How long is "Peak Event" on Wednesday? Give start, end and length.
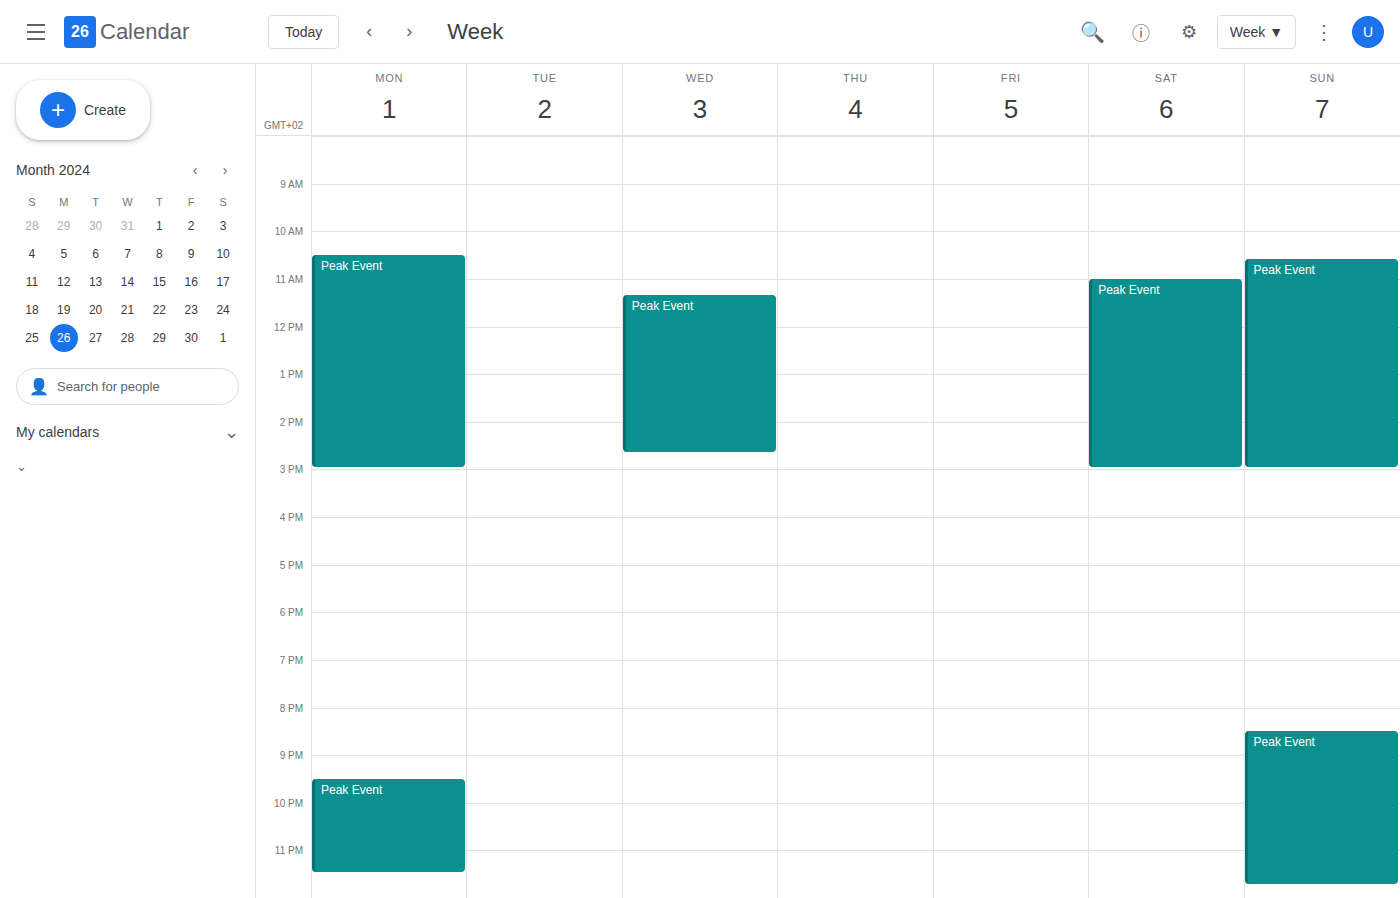
11:20 to 14:40, 3 hours 20 minutes